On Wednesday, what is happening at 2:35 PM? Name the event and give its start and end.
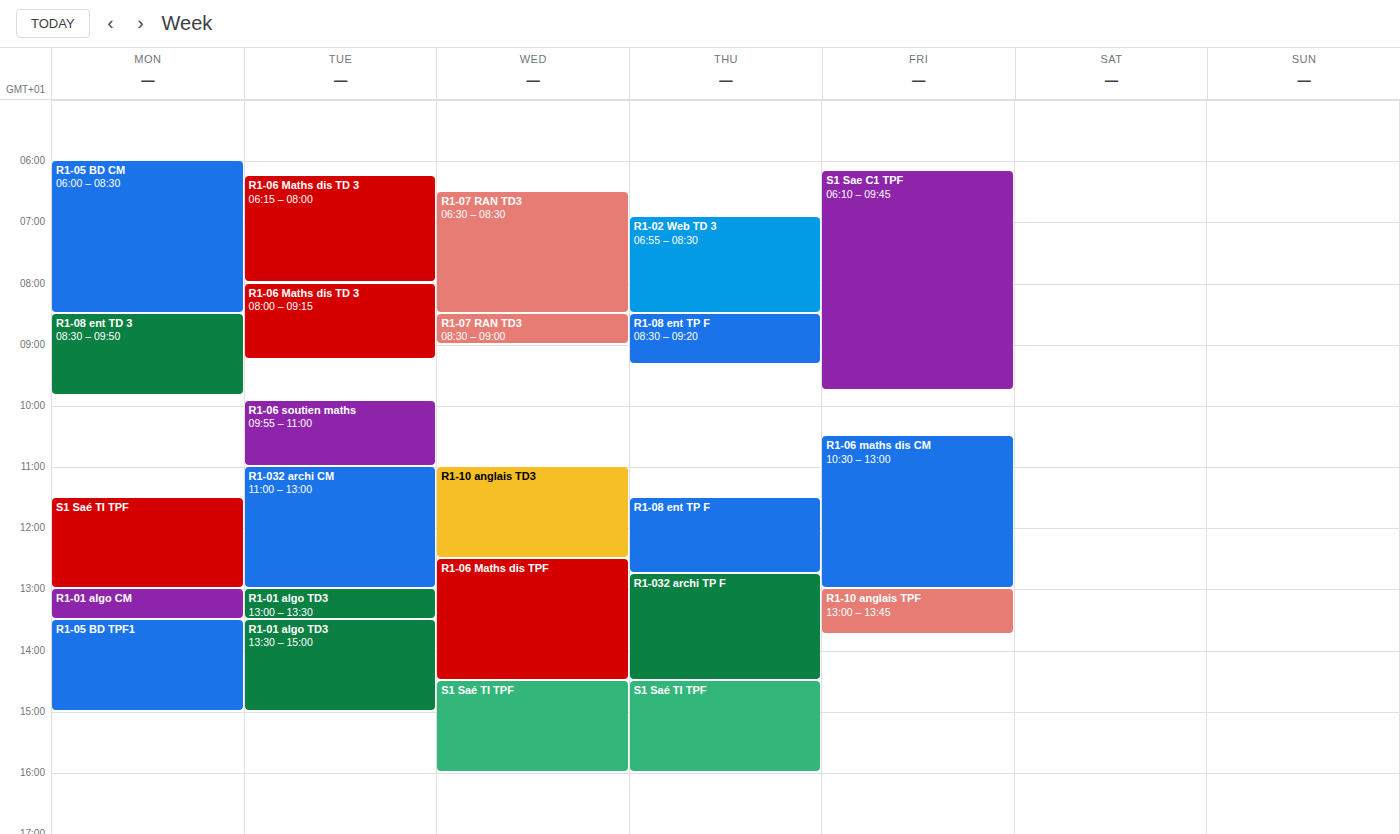
"S1 Saé TI TPF", 2:30 PM to 4:00 PM